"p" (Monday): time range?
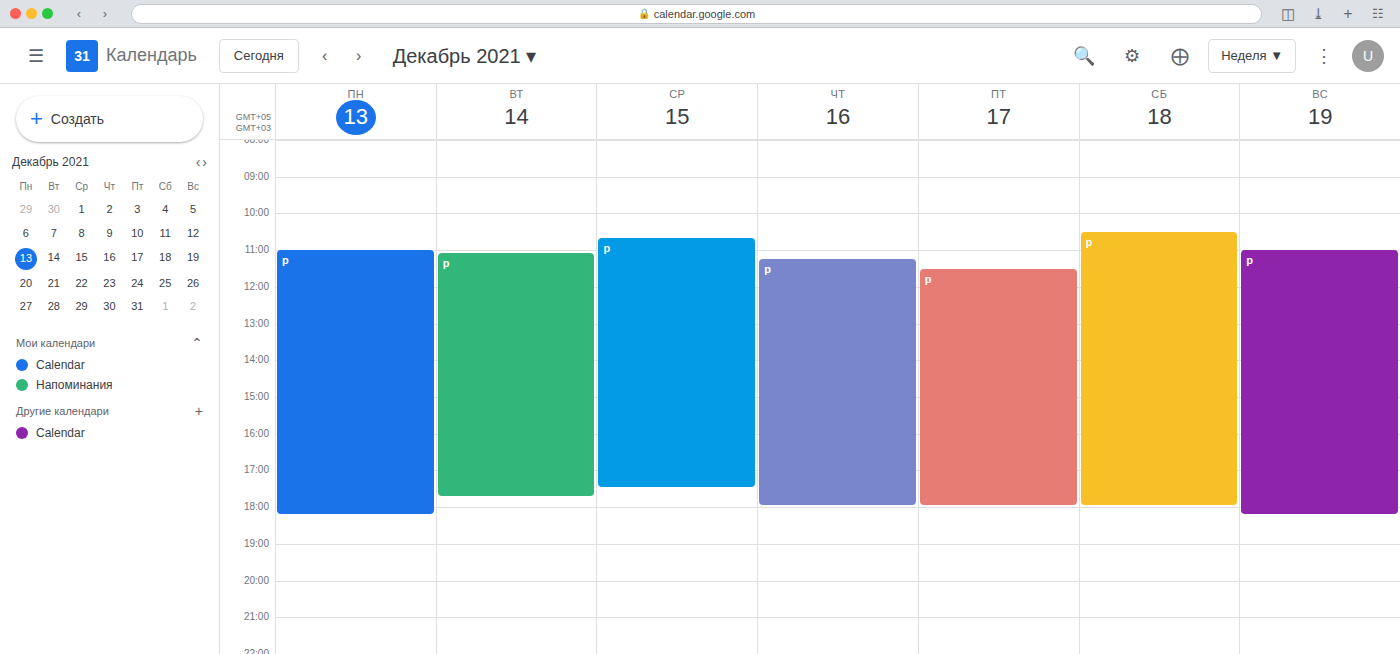
11:00 AM to 6:15 PM